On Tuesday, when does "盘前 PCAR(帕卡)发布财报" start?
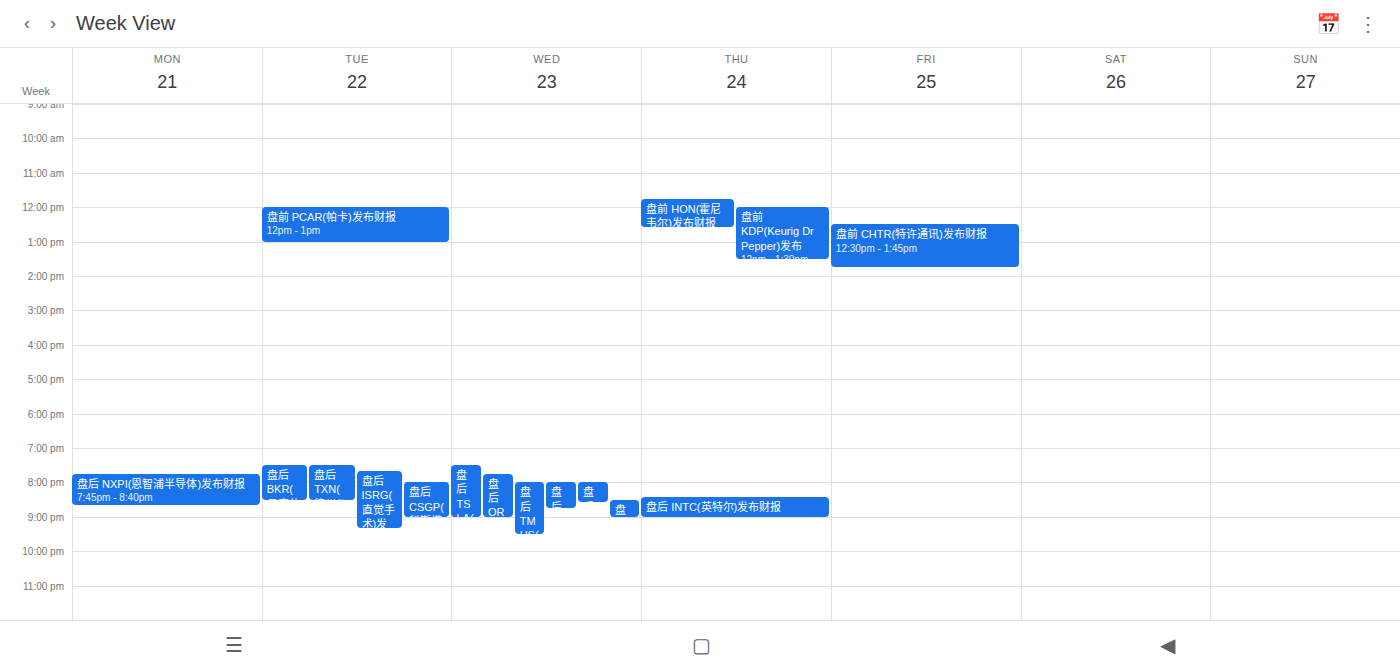
12:00 PM